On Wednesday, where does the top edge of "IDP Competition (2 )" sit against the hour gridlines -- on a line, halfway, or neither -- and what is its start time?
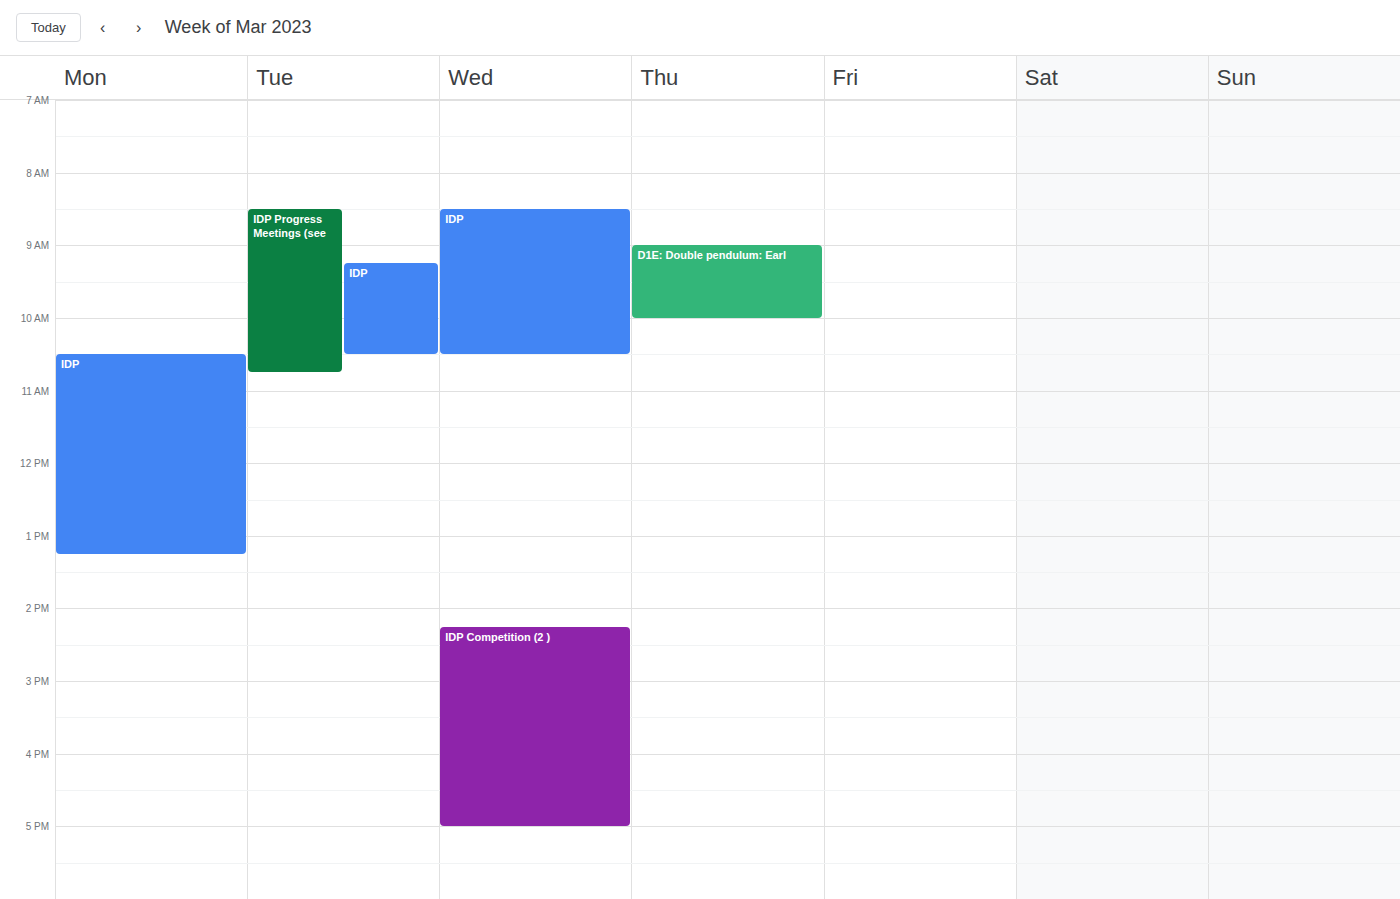
2:15 PM -- neither: a quarter of the way from the 2 PM line to the 3 PM line.